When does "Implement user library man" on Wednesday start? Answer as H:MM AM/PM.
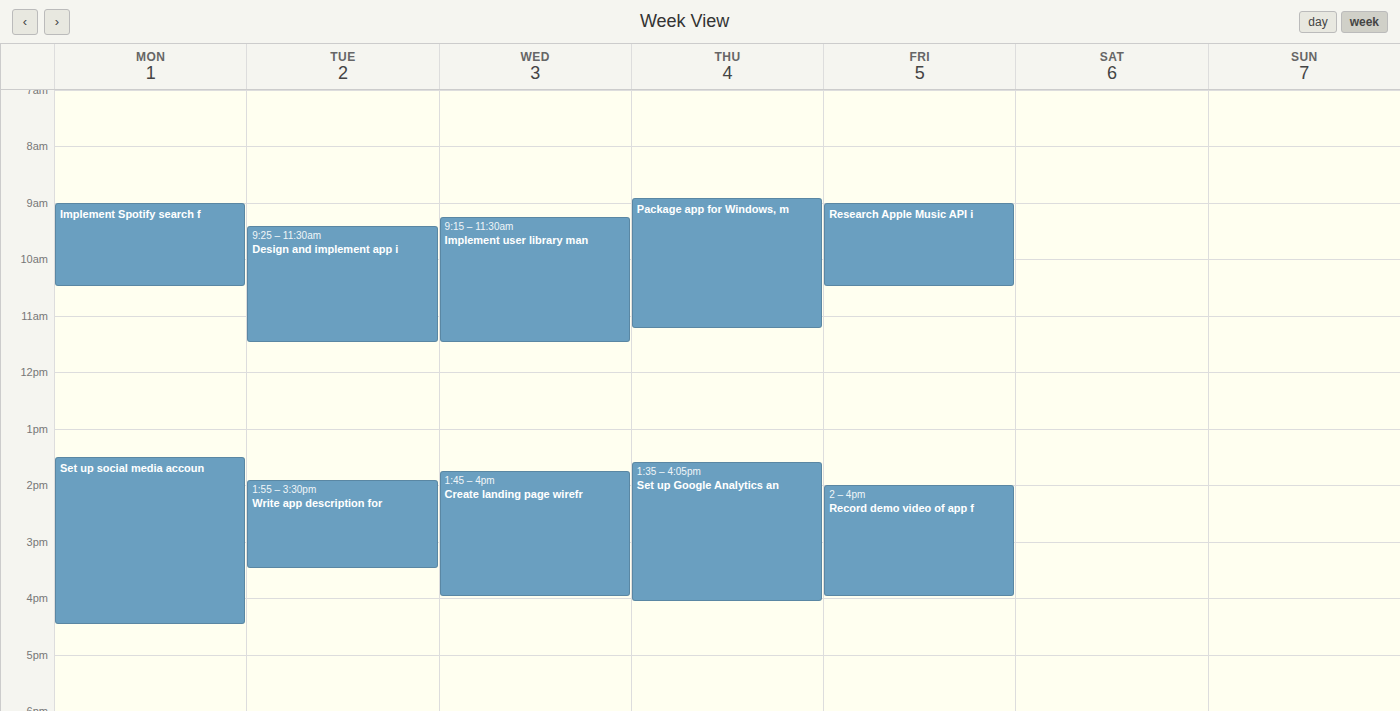
9:15 AM